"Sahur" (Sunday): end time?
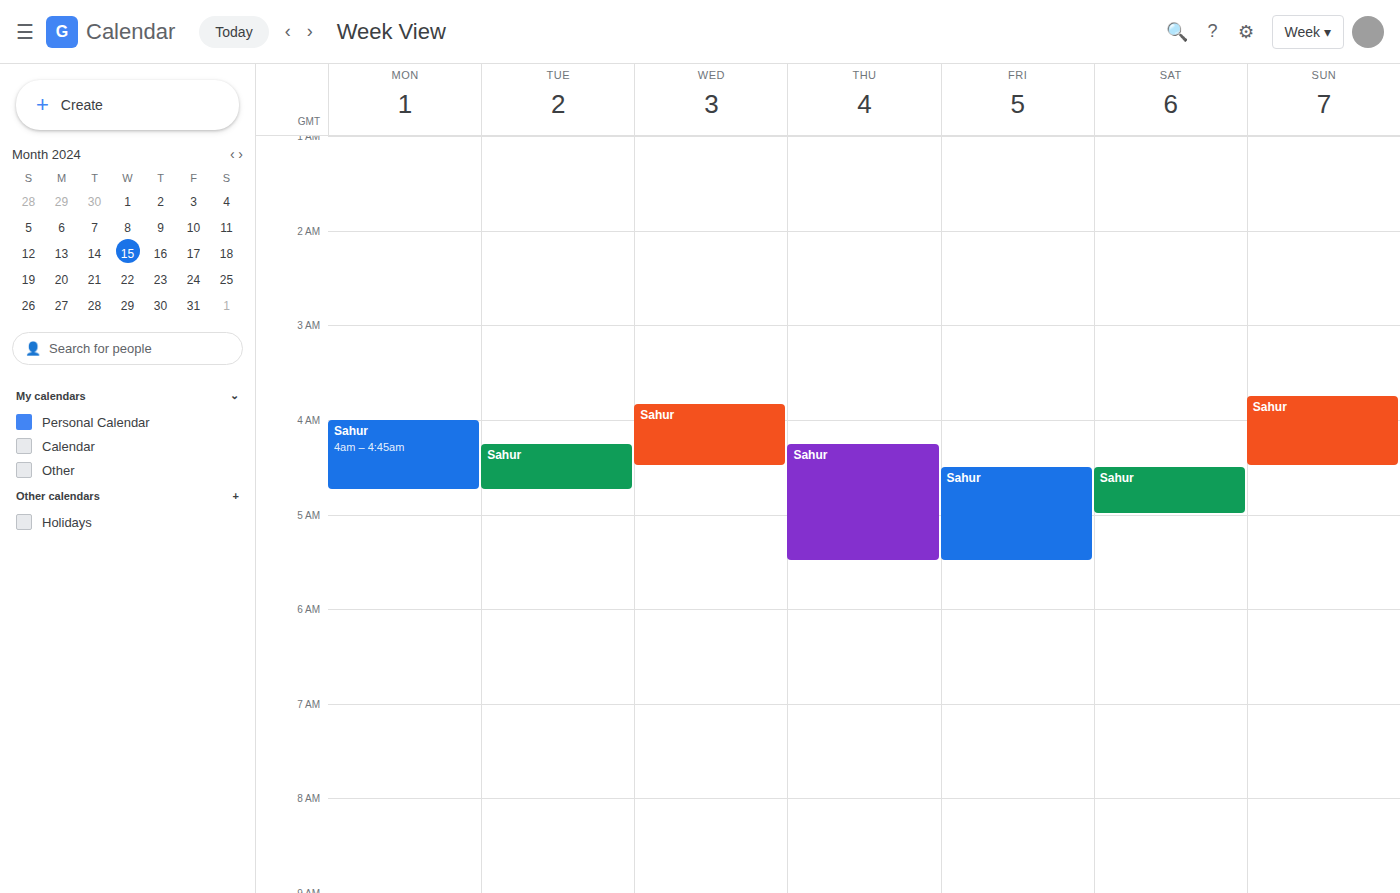
4:30 AM